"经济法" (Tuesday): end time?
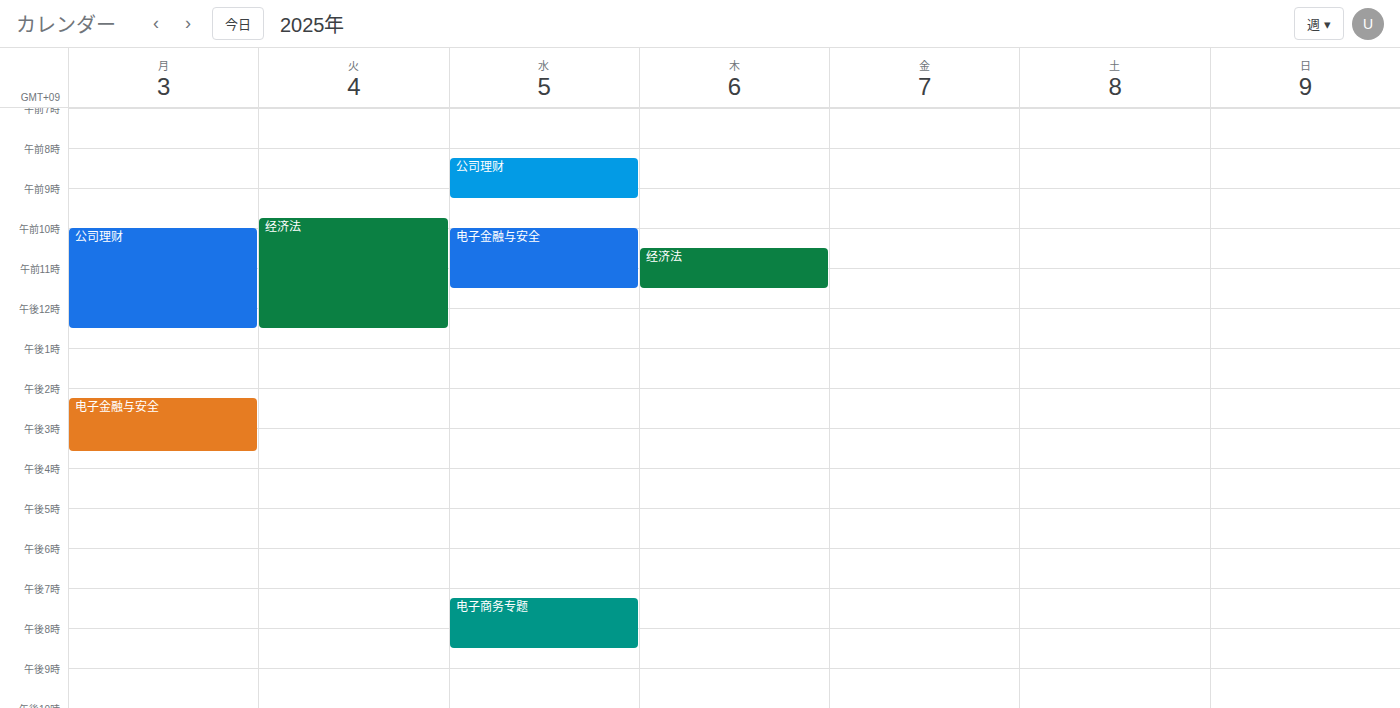
12:30 PM